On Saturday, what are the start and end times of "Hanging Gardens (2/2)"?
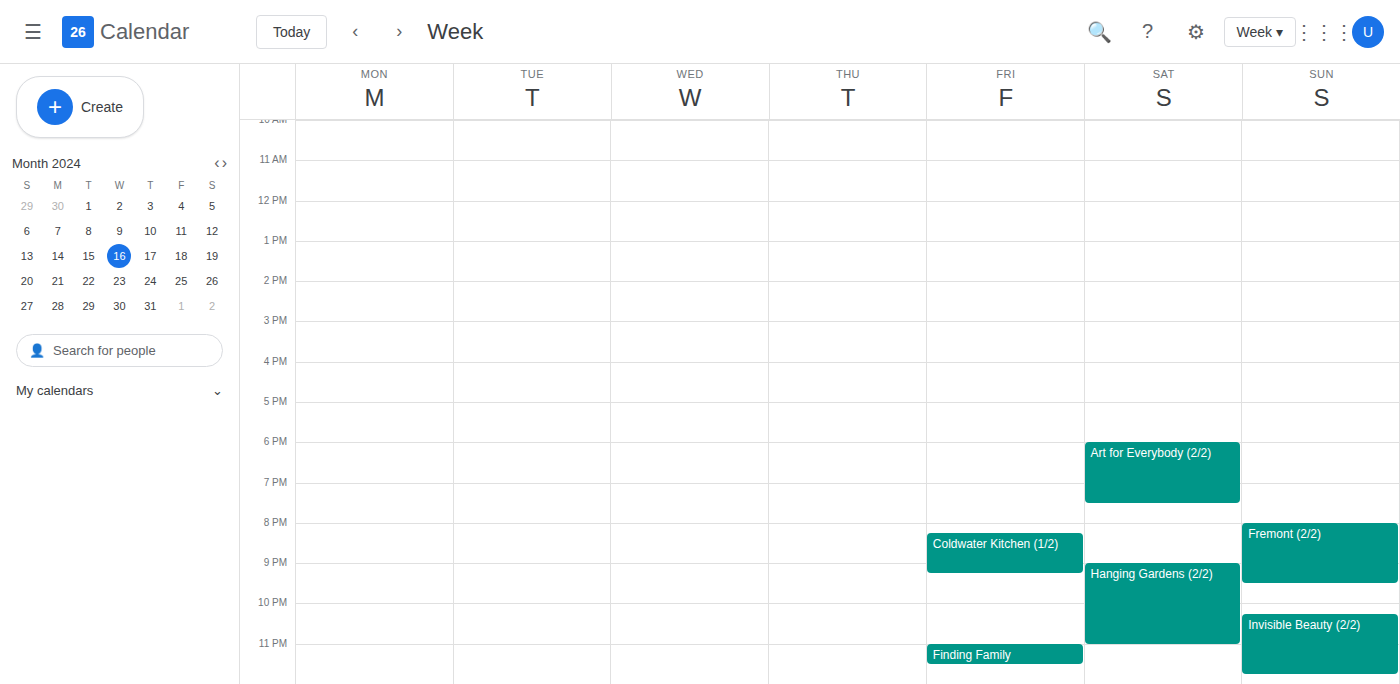
9:00 PM to 11:00 PM